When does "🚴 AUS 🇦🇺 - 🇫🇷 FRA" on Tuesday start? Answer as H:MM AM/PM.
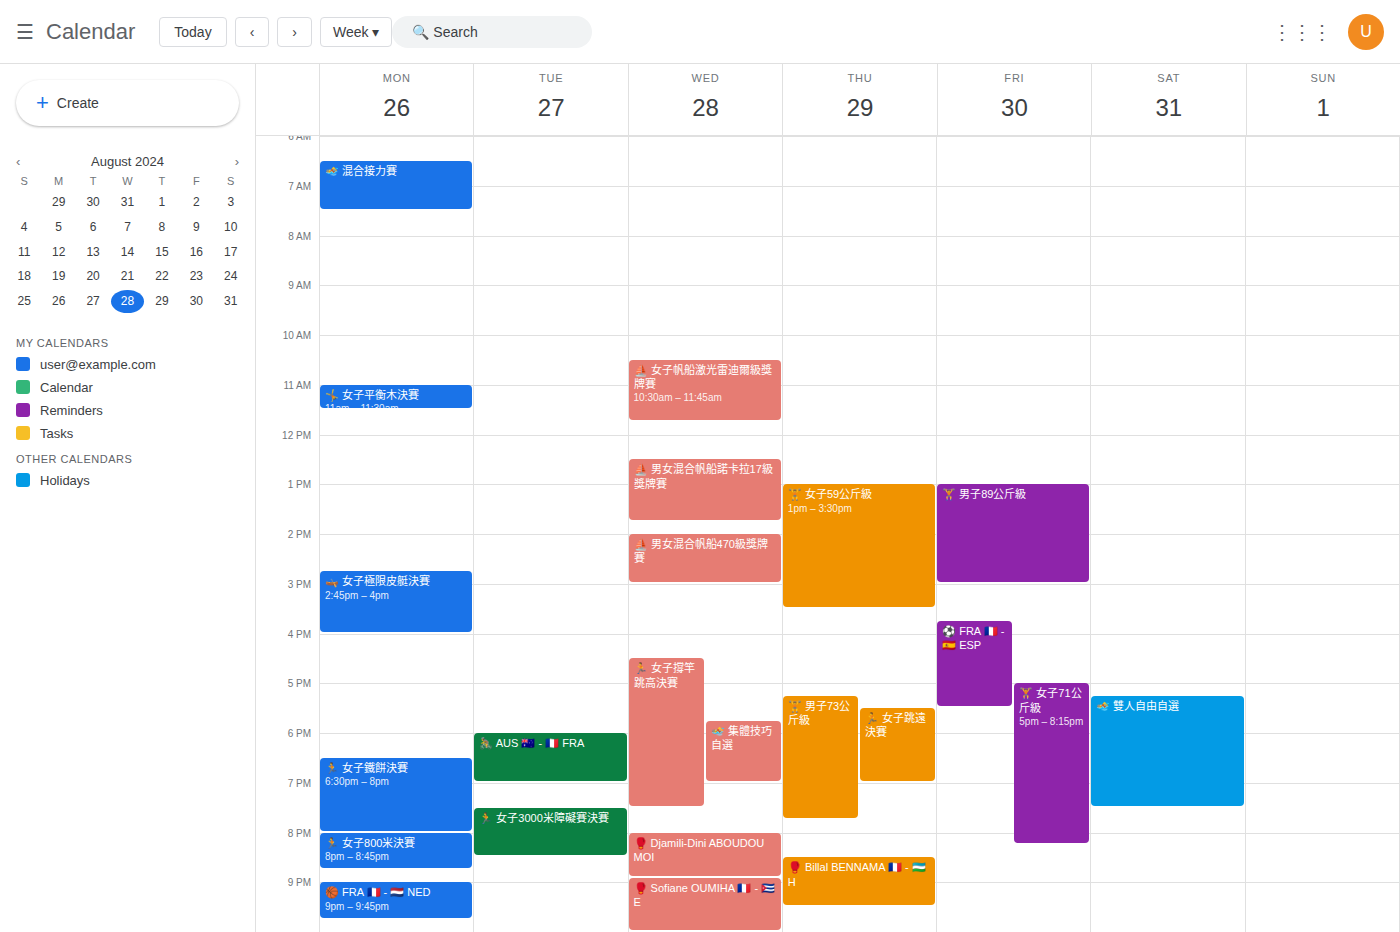
6:00 PM